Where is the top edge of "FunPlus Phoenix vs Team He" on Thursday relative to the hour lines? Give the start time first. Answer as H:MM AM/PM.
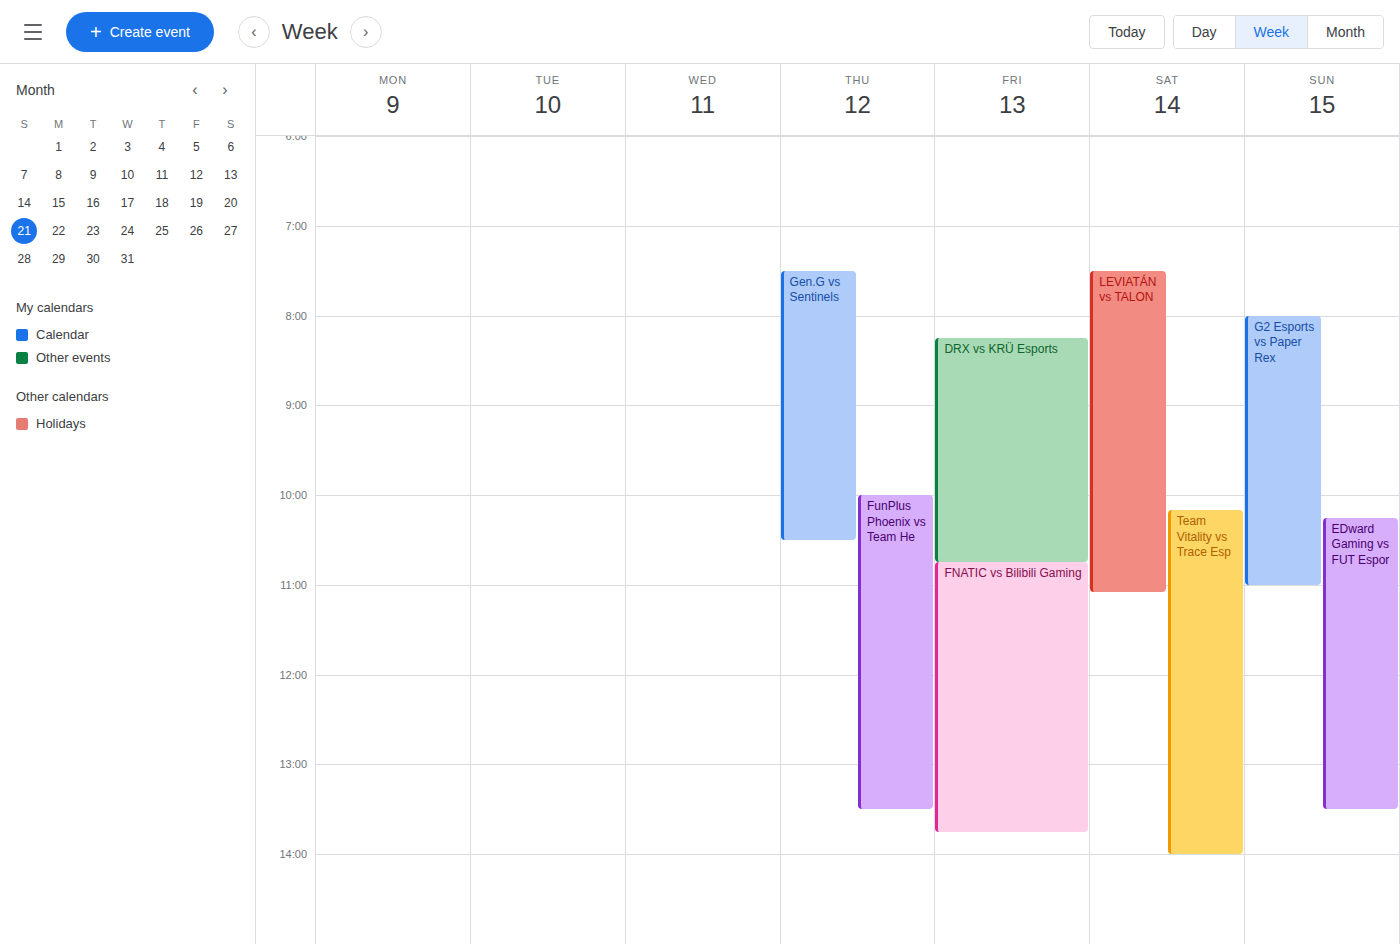
10:00 AM -- exactly on the 10 AM line.